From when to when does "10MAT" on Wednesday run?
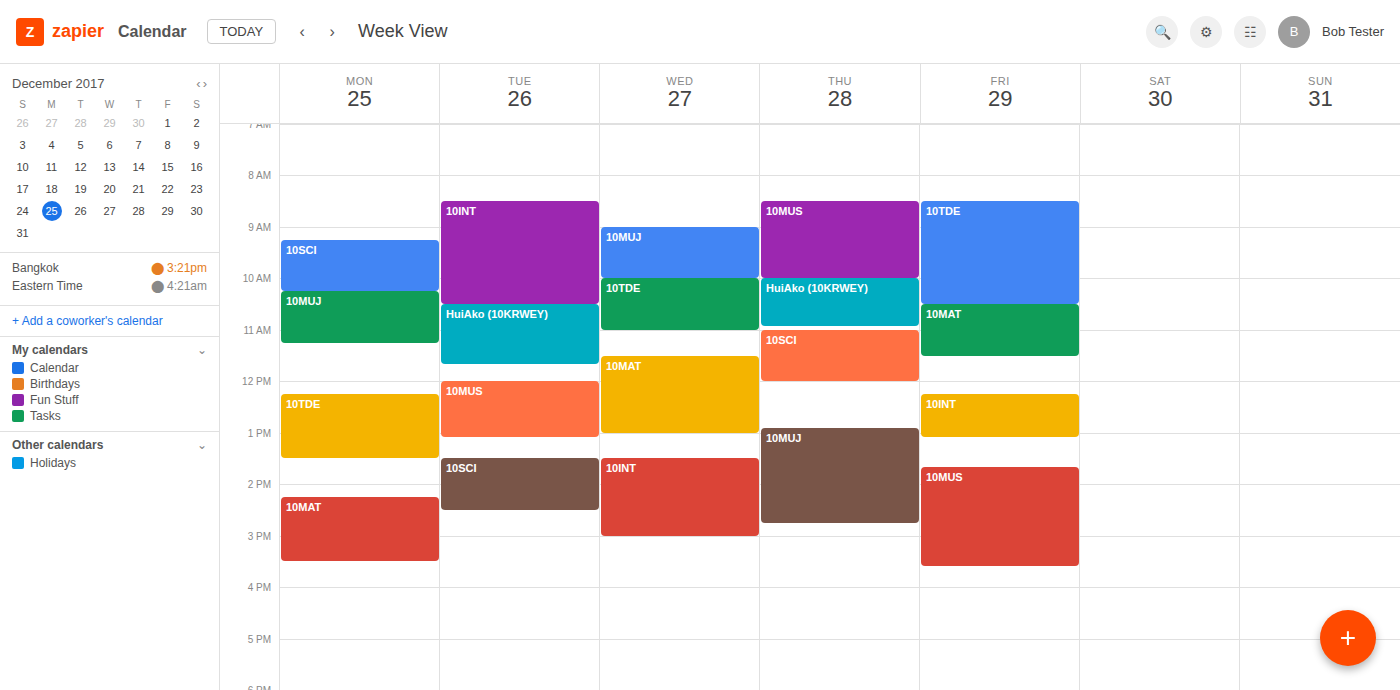
11:30 AM to 1:00 PM